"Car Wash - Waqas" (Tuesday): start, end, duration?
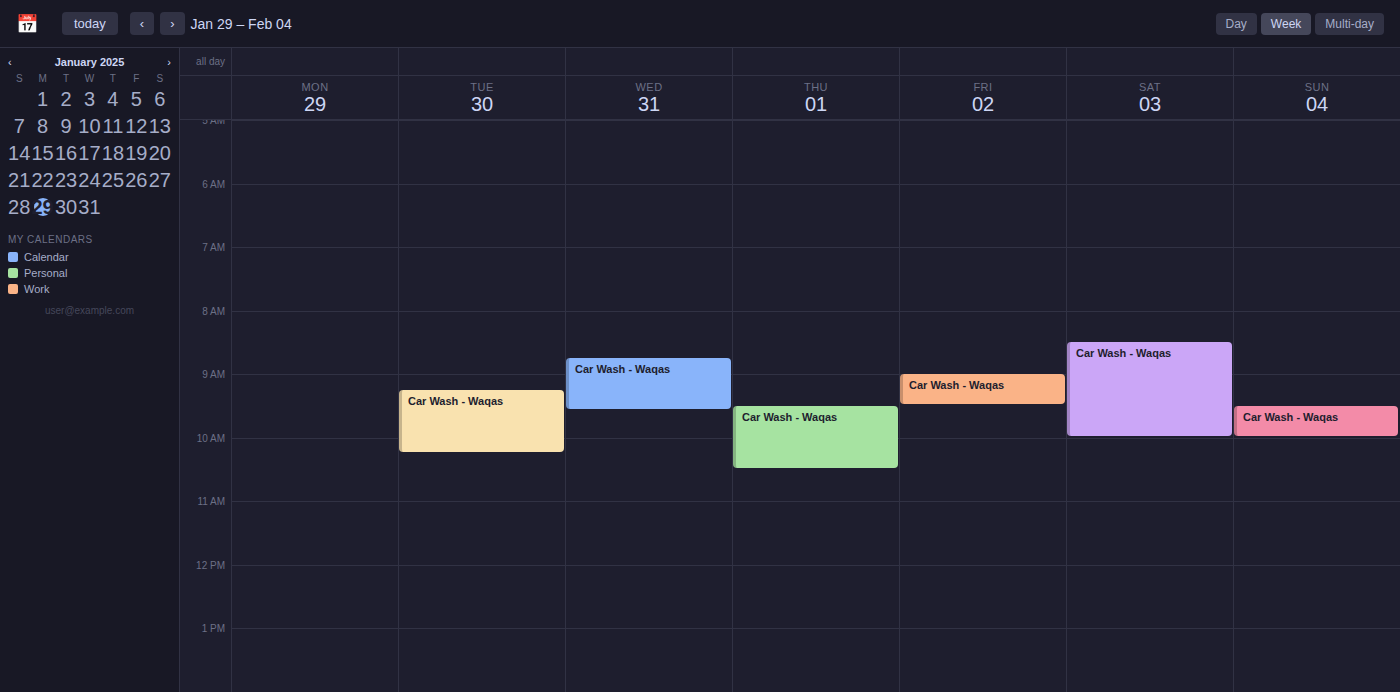
9:15 AM to 10:15 AM, 1 hour